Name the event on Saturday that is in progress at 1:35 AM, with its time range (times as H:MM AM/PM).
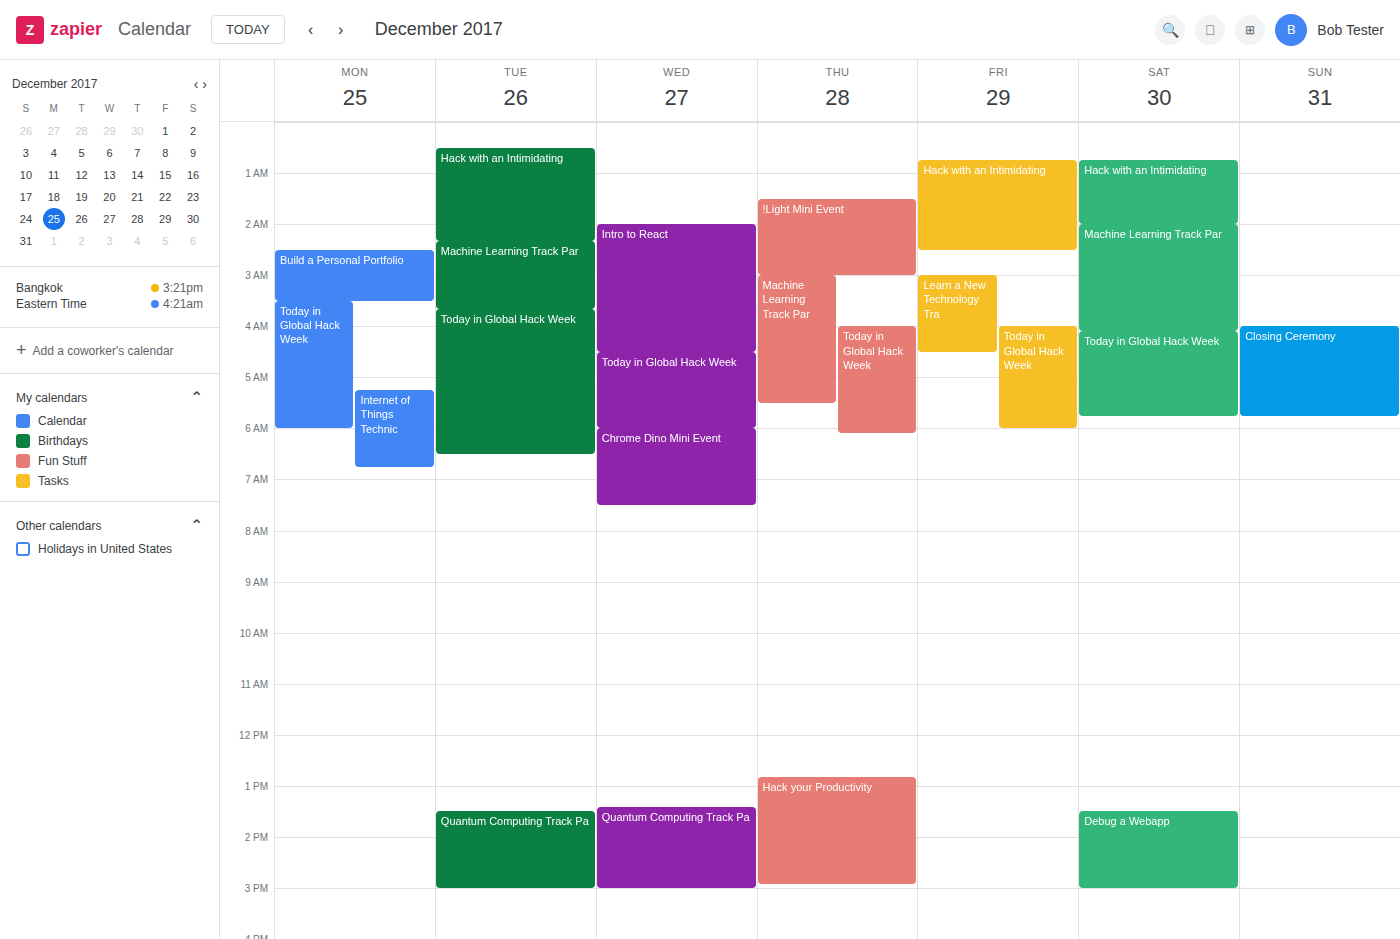
"Hack with an Intimidating", 12:45 AM to 2:00 AM